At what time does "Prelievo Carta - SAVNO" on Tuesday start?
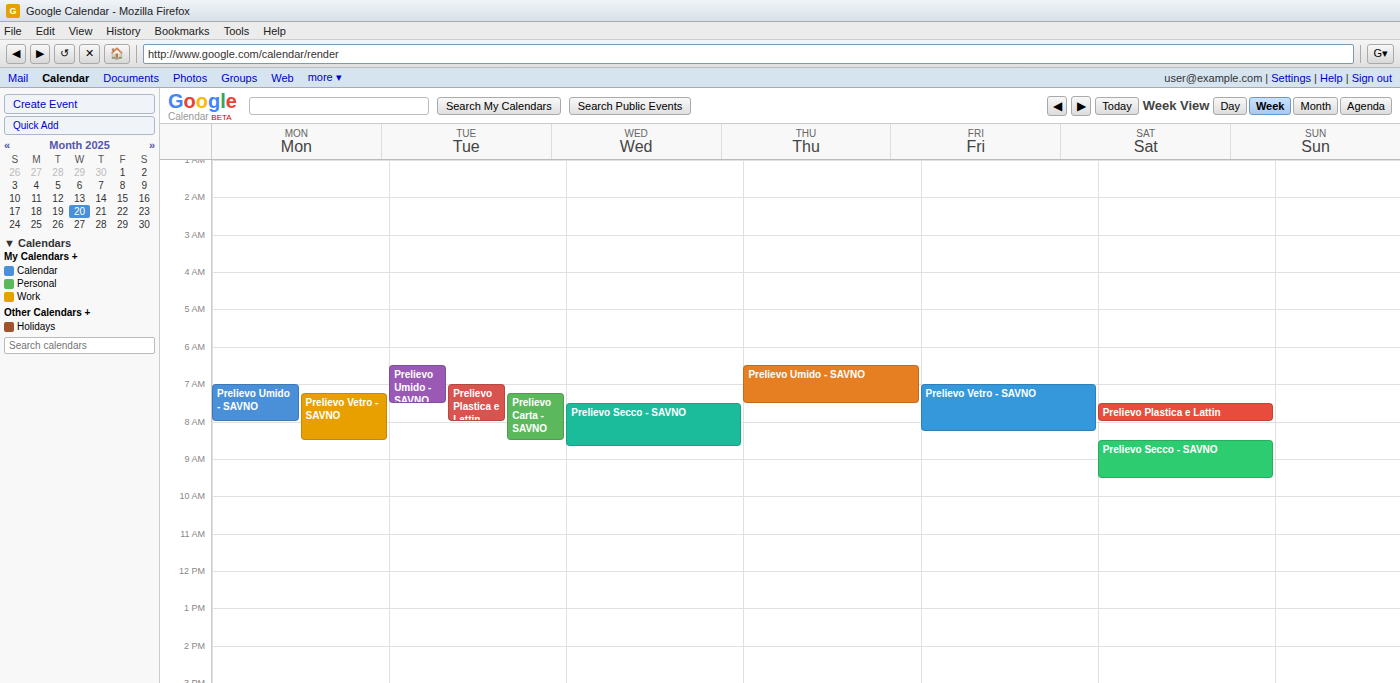
7:15 AM